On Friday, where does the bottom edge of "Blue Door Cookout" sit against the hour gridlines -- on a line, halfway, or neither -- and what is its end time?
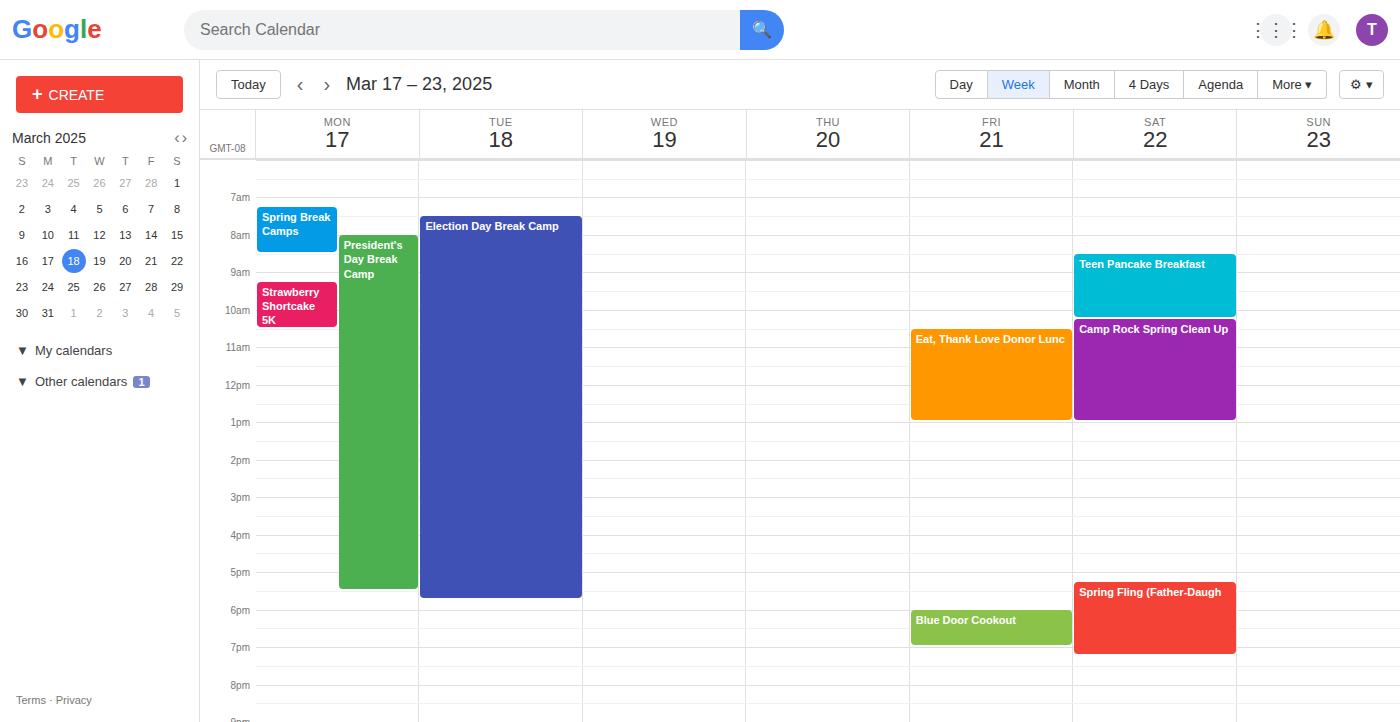
7:00 PM -- exactly on the 7 PM line.